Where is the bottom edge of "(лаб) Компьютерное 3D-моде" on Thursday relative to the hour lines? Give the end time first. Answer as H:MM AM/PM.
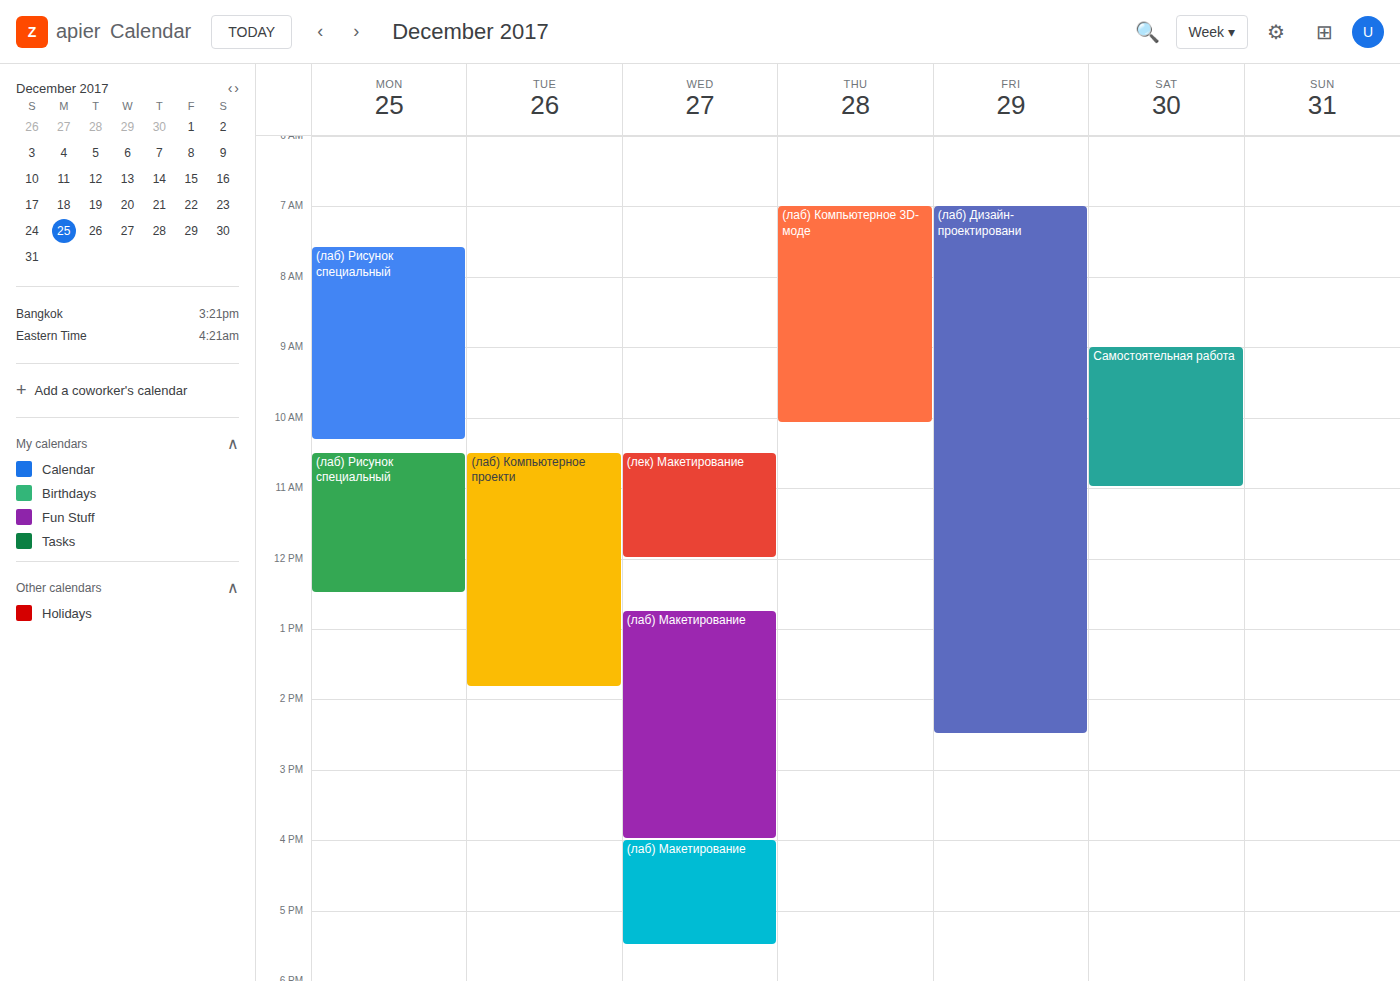
10:05 AM -- neither: 5 minutes below the 10 AM line and 55 minutes above the 11 AM line.